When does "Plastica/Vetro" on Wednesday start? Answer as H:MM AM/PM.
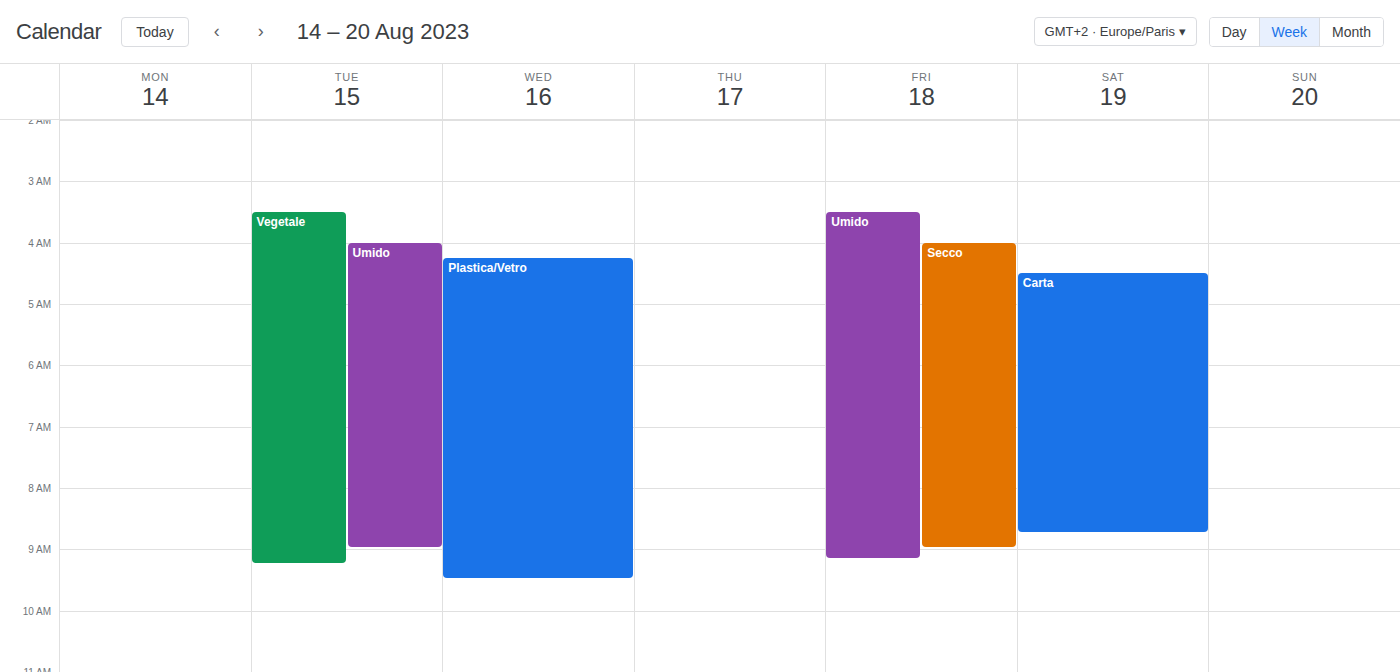
4:15 AM